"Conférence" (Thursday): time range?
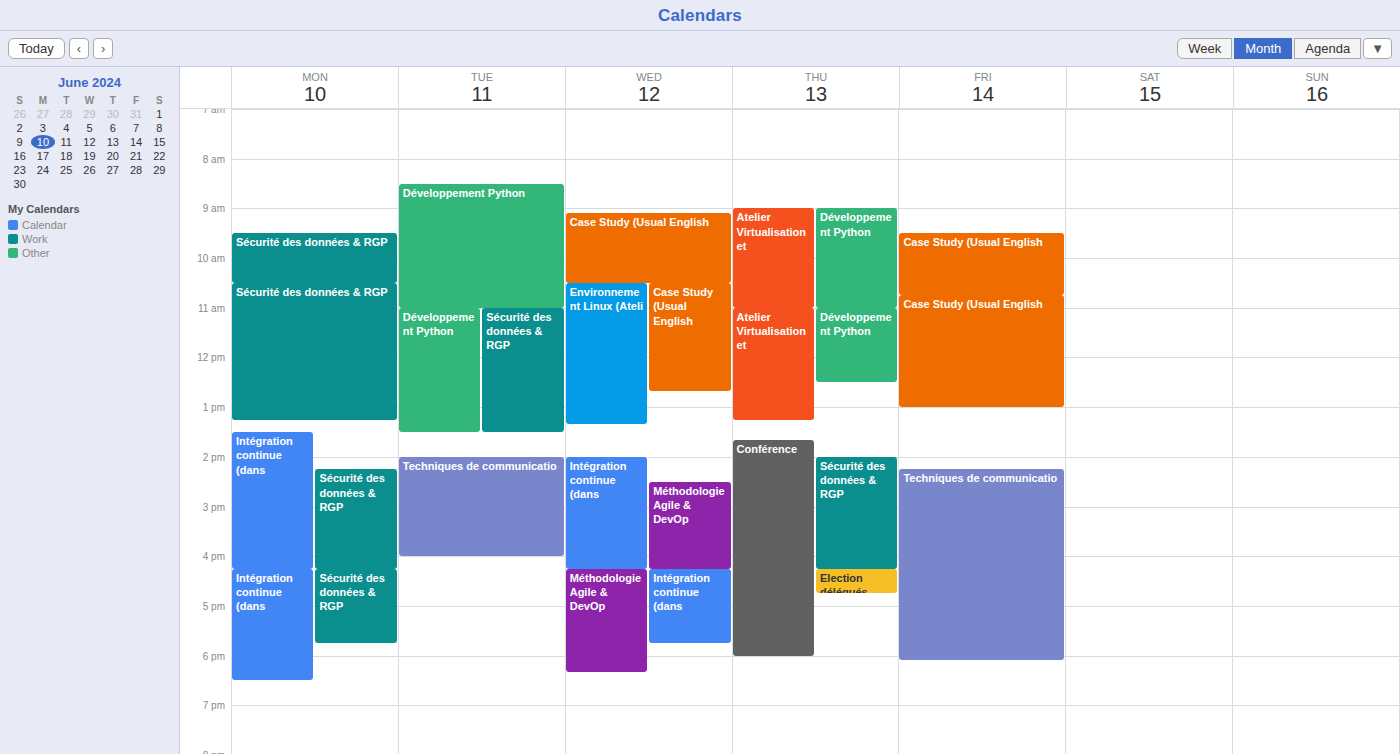
13:40 to 18:00